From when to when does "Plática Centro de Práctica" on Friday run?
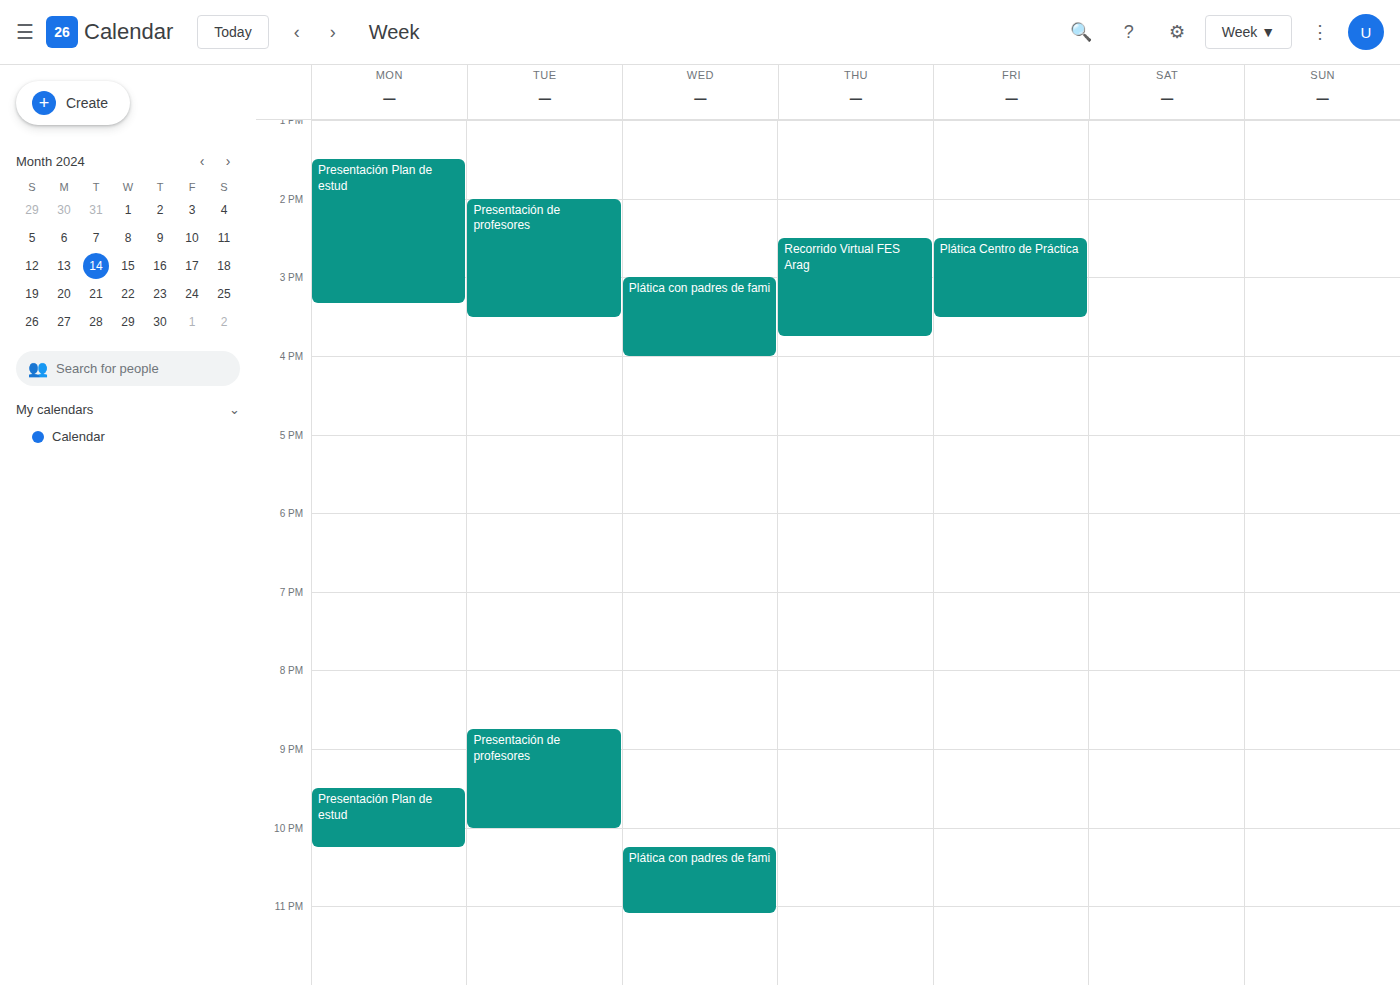
2:30 PM to 3:30 PM